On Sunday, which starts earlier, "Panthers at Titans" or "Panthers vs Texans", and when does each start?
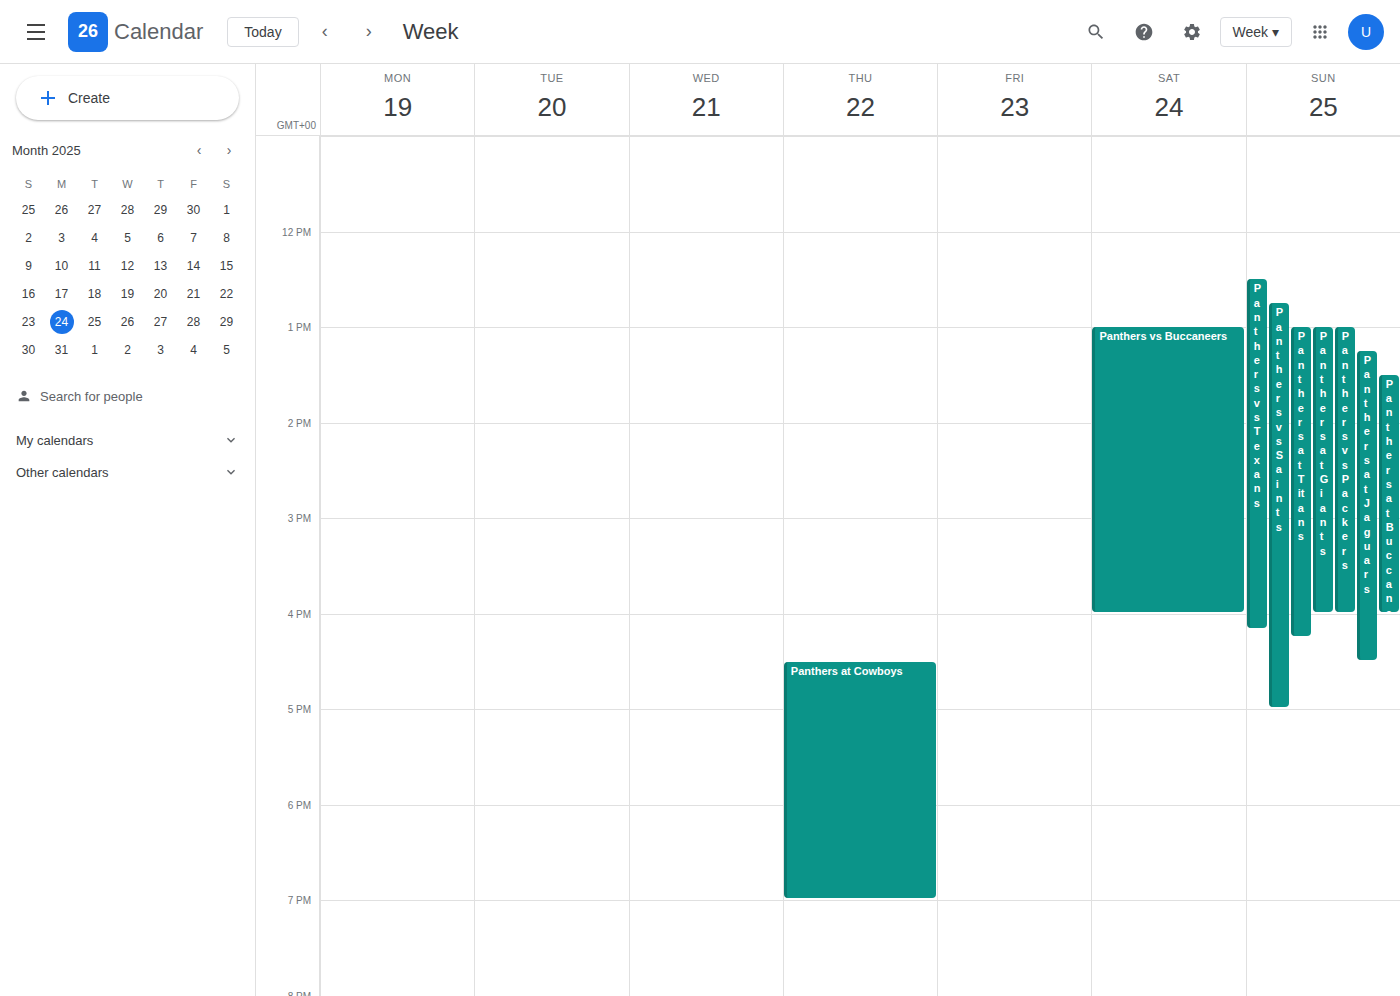
"Panthers vs Texans" 12:30; "Panthers at Titans" 13:00.